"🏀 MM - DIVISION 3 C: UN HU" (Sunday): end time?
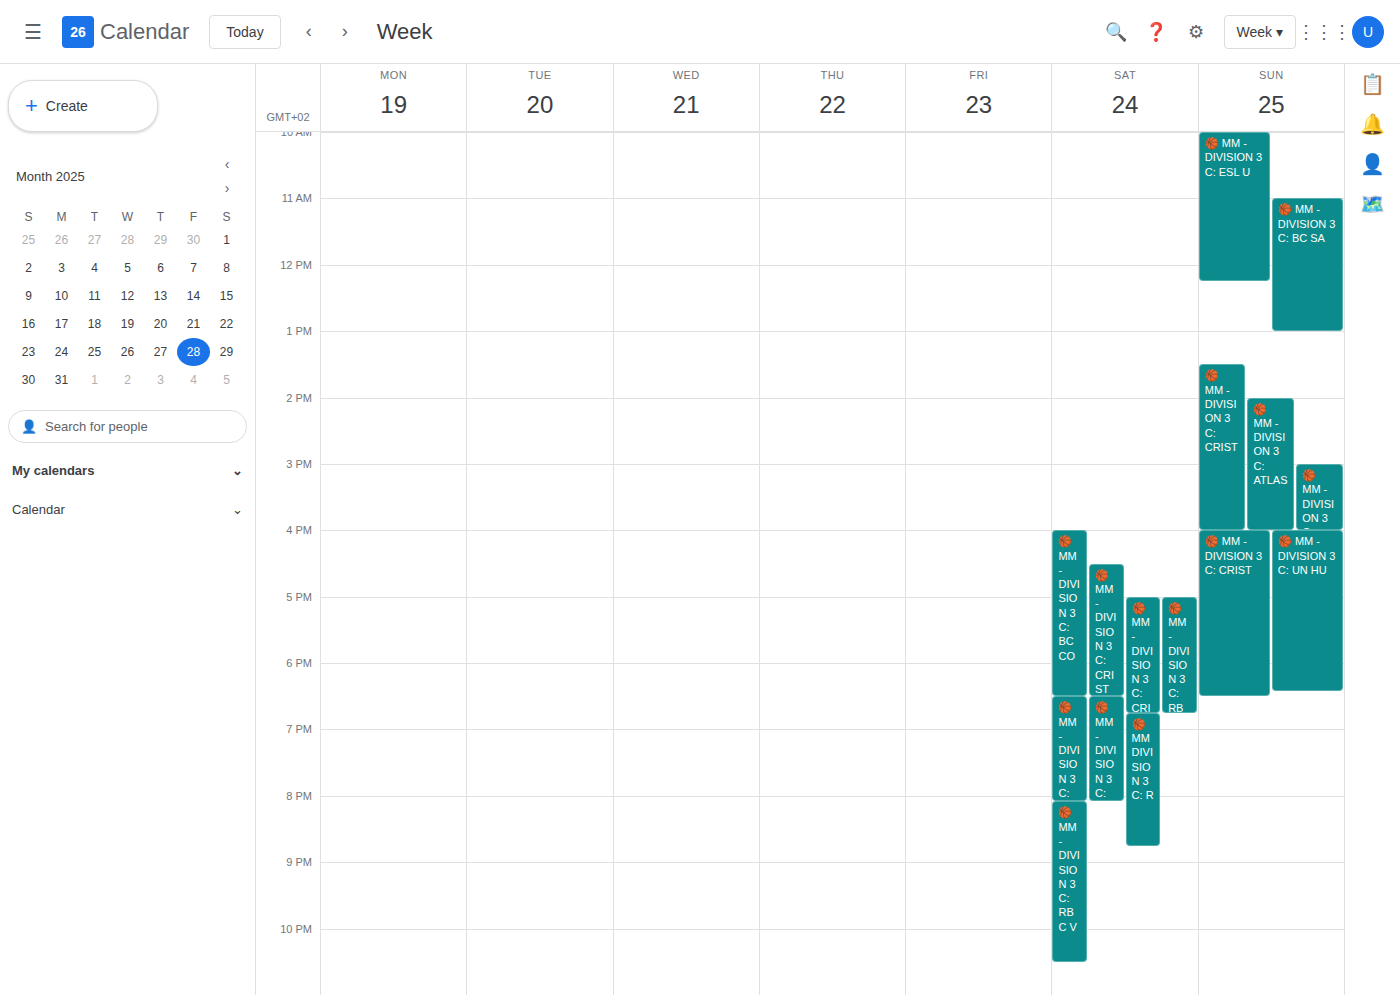
6:25 PM